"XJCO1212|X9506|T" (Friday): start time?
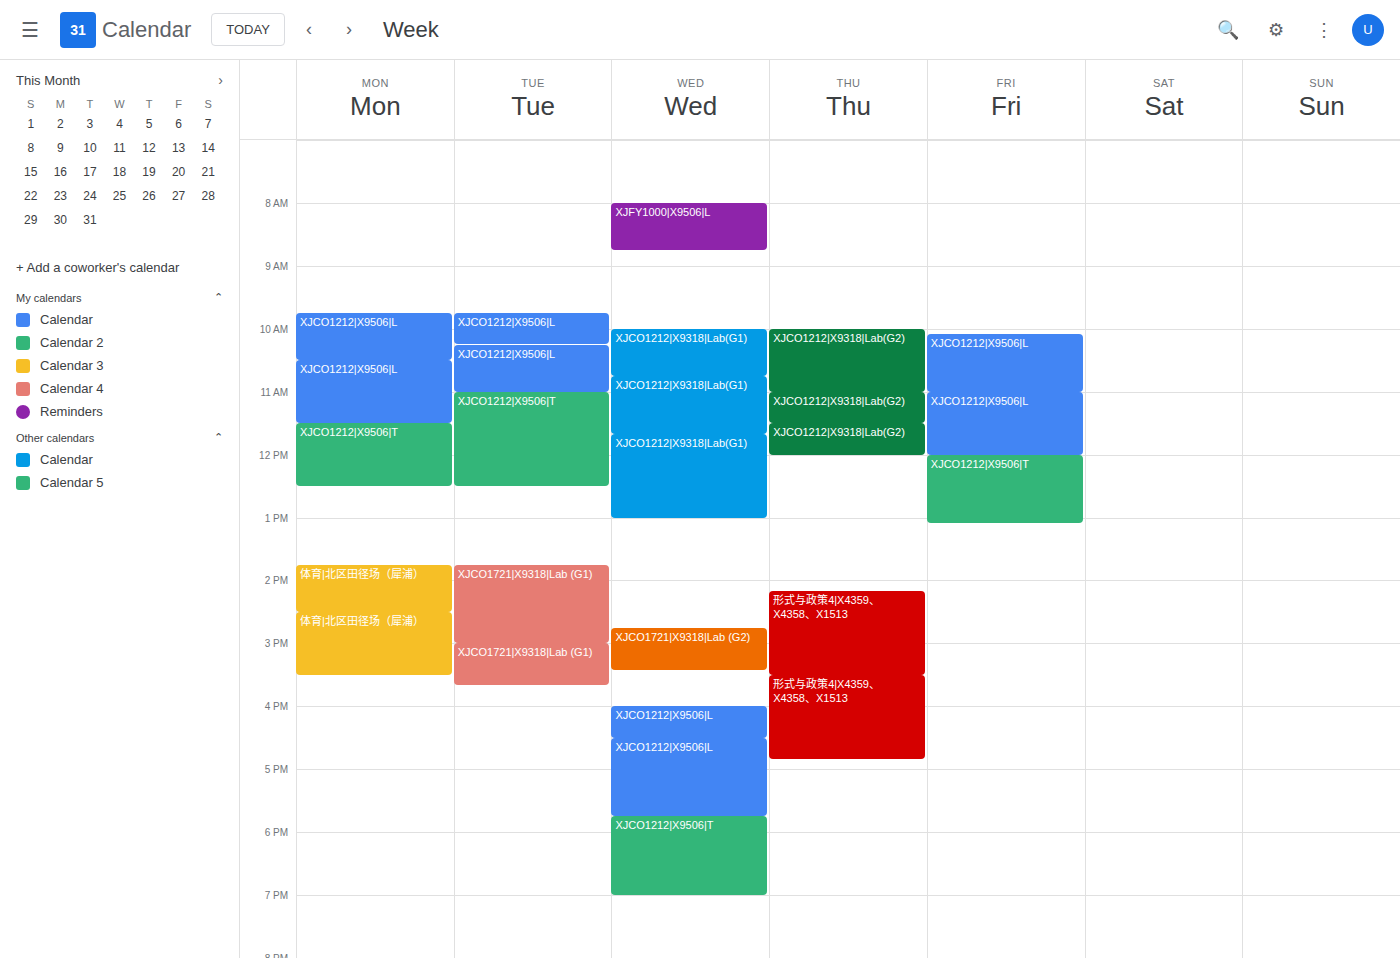
12:00 PM